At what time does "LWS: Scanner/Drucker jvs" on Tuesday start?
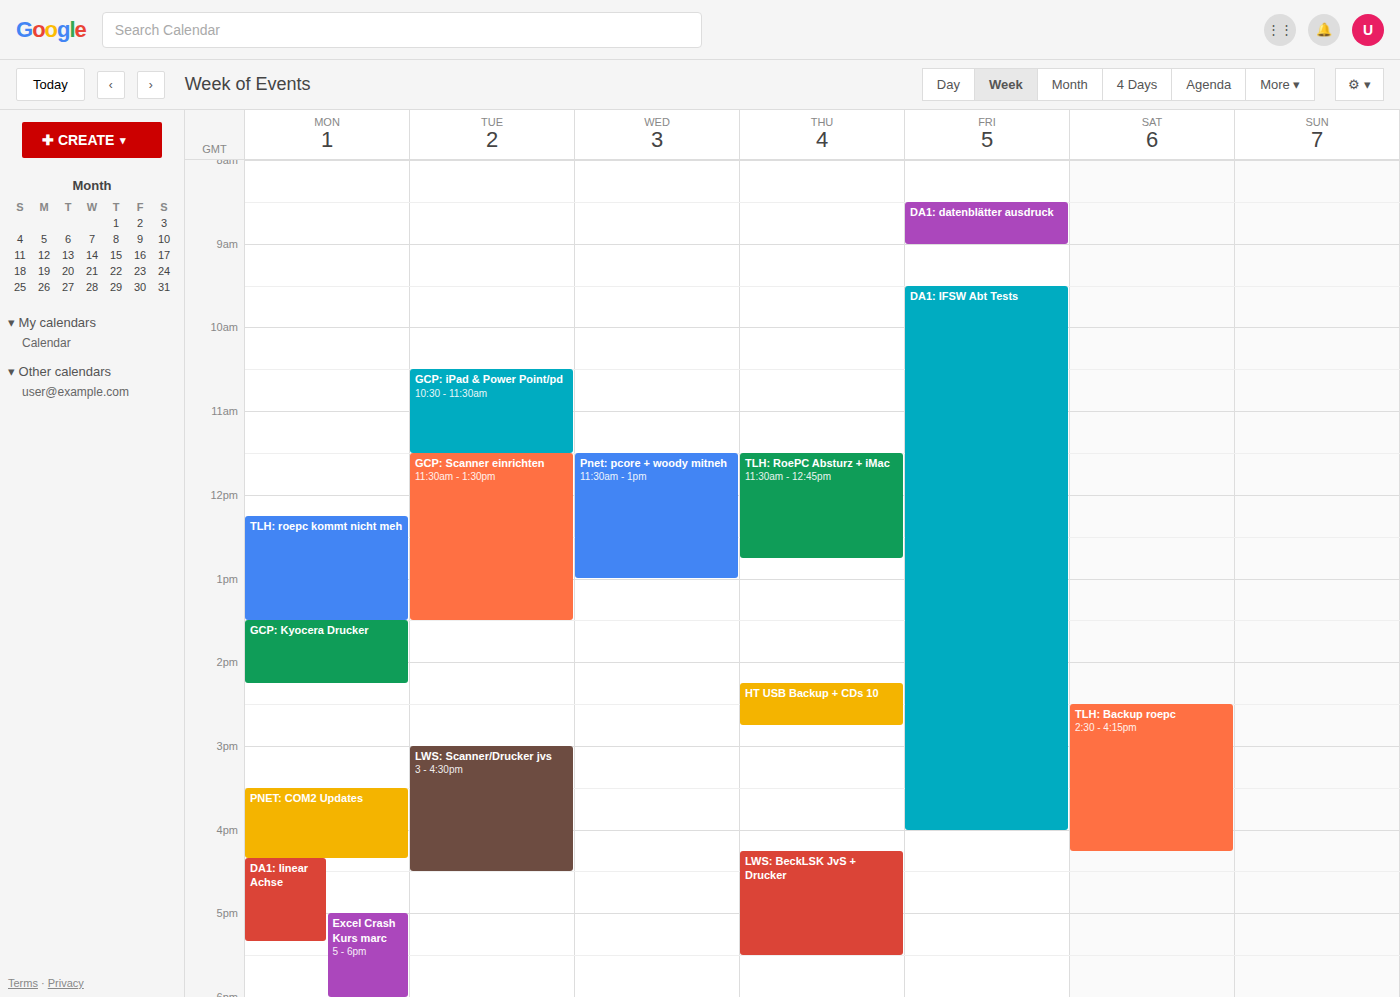
3:00 PM